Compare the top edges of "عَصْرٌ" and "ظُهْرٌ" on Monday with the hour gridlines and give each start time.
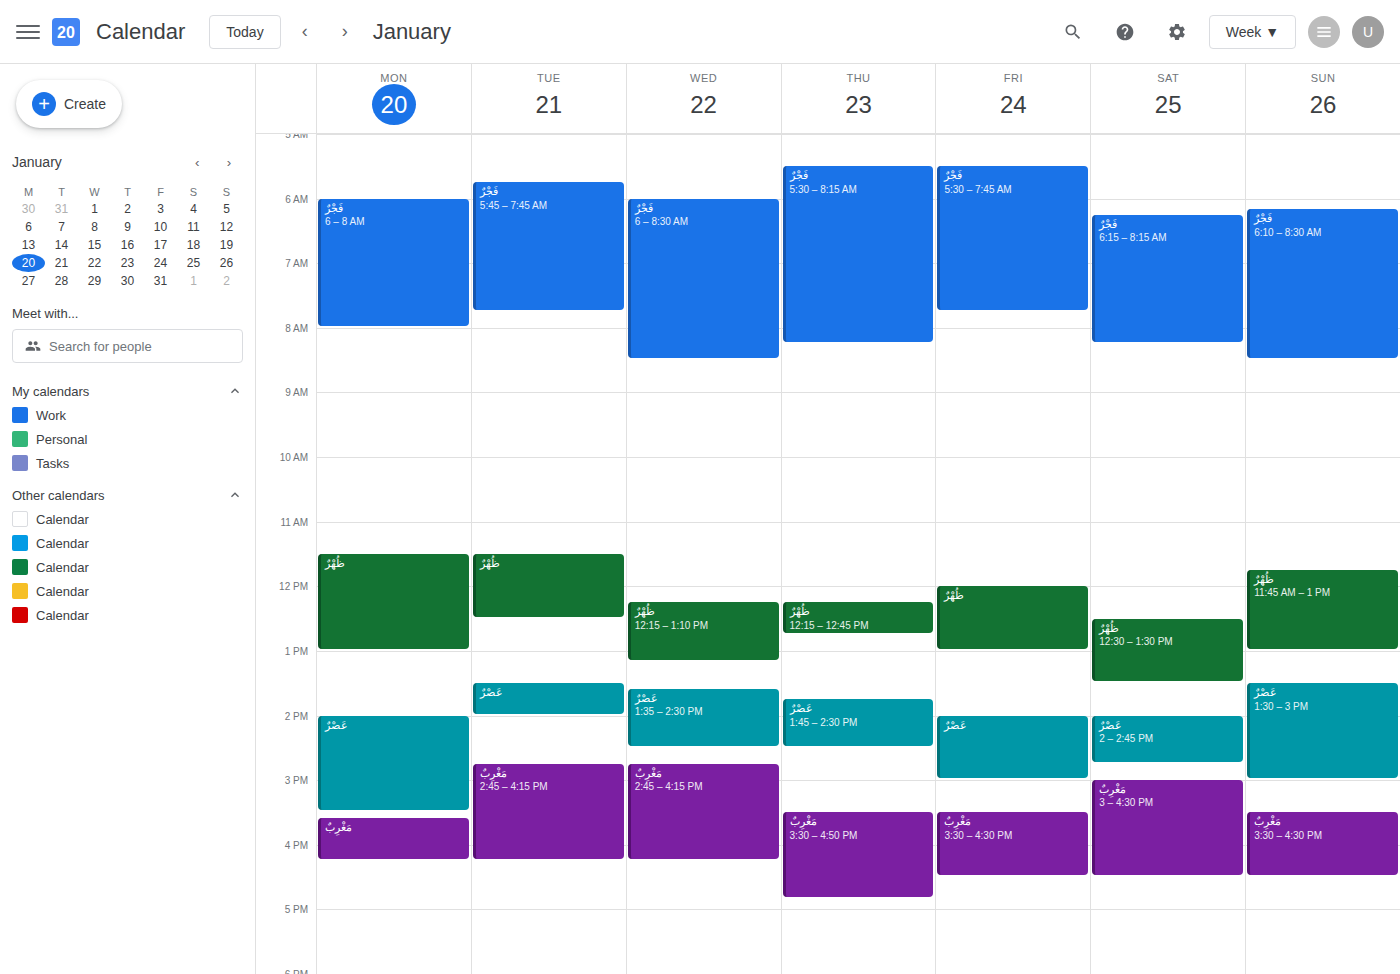
"عَصْرٌ": 2:00 PM, exactly on the 2 PM line. "ظُهْرٌ": 11:30 AM, halfway between the 11 AM and 12 PM lines.